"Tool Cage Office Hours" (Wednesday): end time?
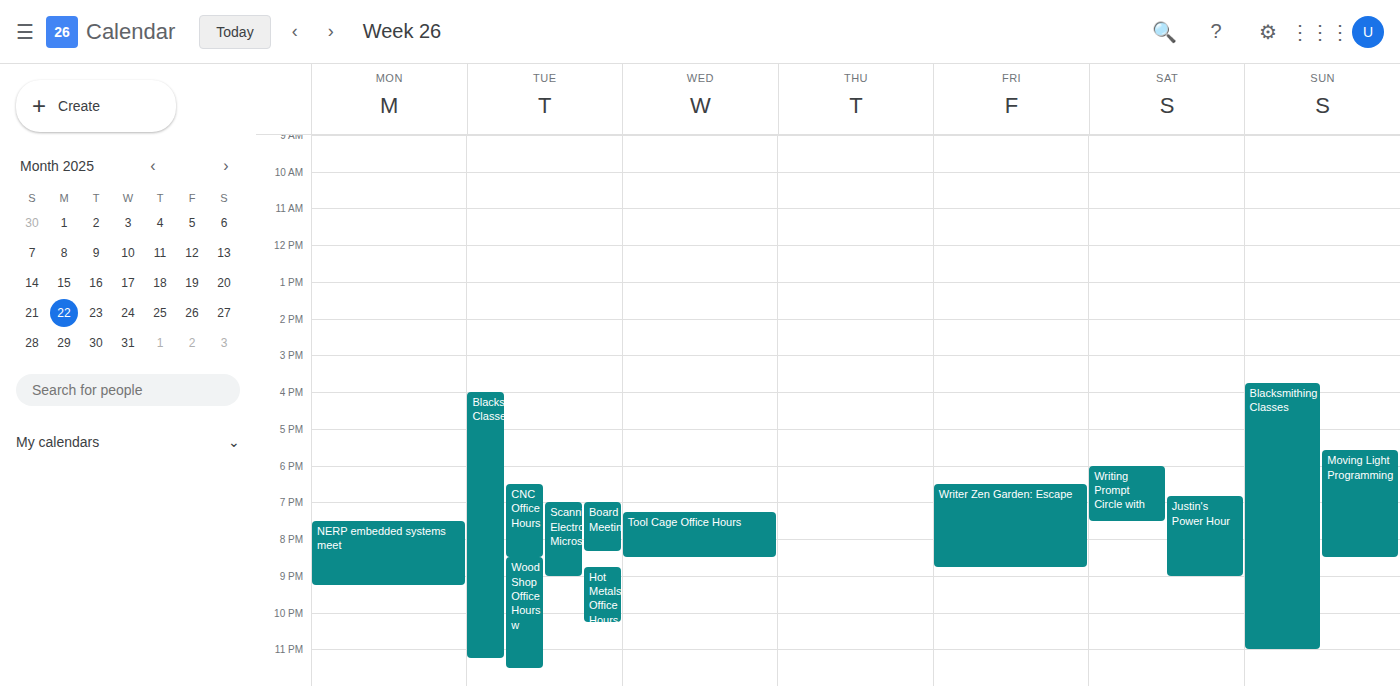
8:30 PM